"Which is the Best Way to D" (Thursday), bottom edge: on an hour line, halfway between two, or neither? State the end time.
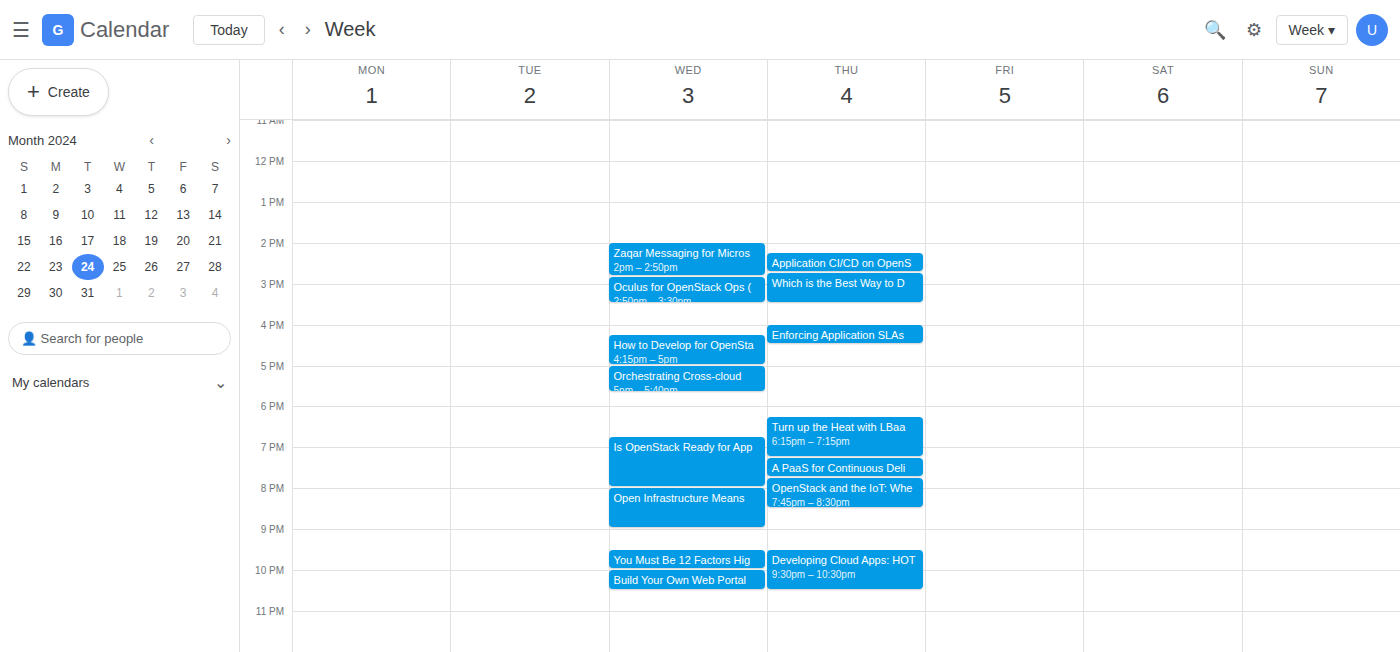
3:30 PM -- halfway between the 3 PM and 4 PM lines.